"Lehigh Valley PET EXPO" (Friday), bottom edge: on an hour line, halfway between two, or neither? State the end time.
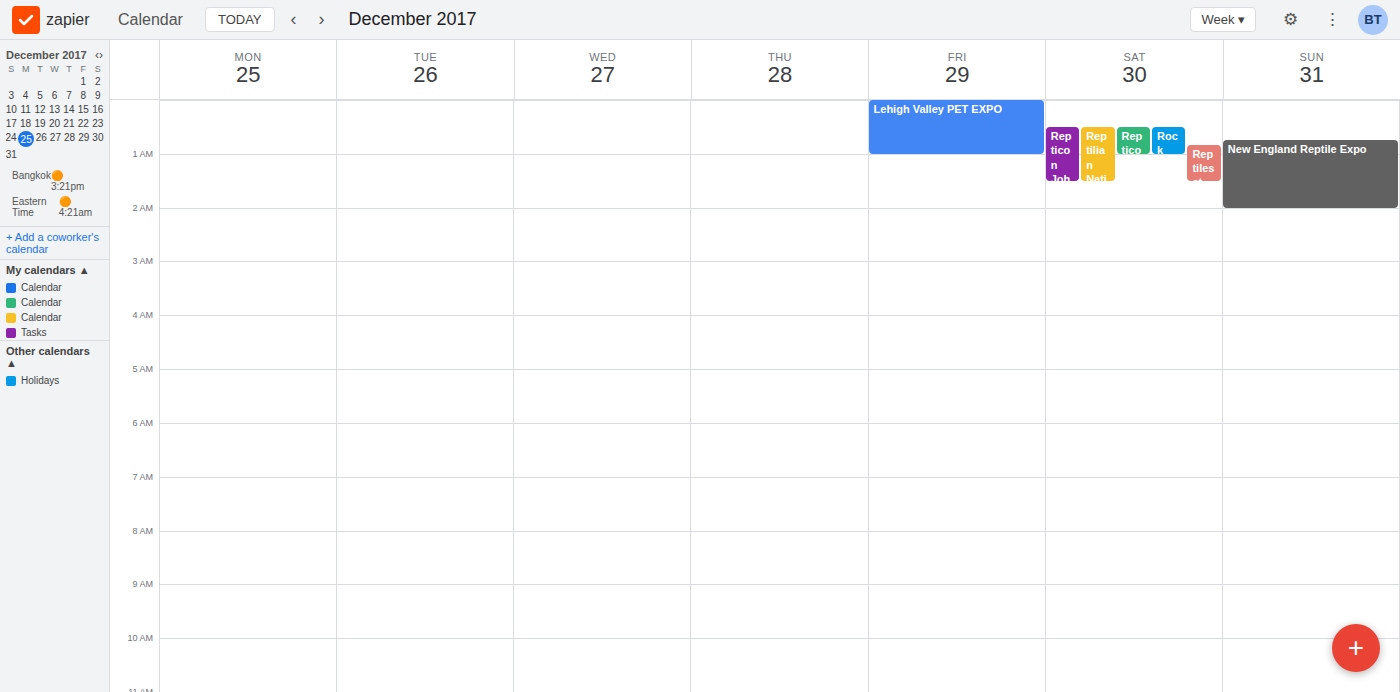
1:00 AM -- exactly on the 1 AM line.